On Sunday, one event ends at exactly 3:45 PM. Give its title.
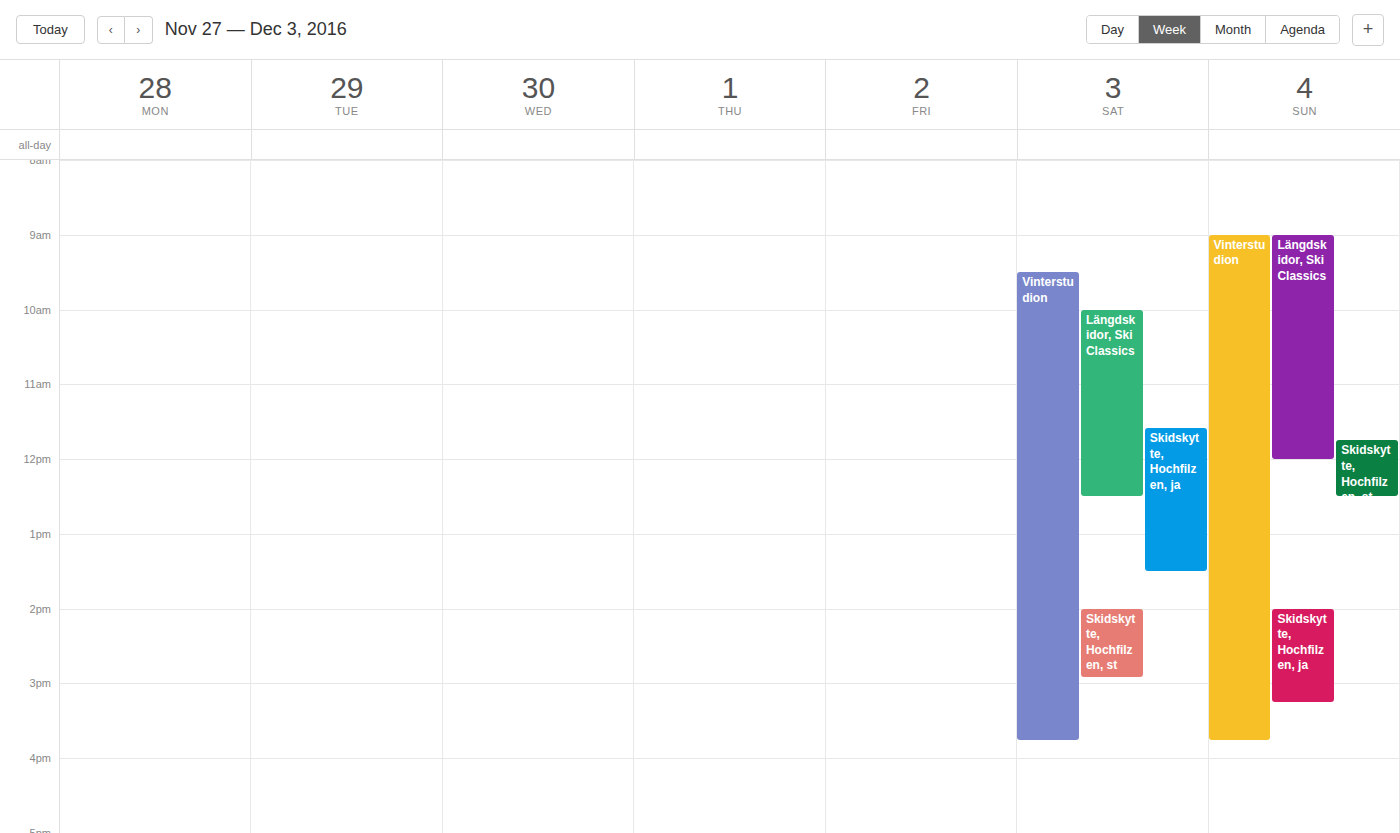
"Vinterstudion"